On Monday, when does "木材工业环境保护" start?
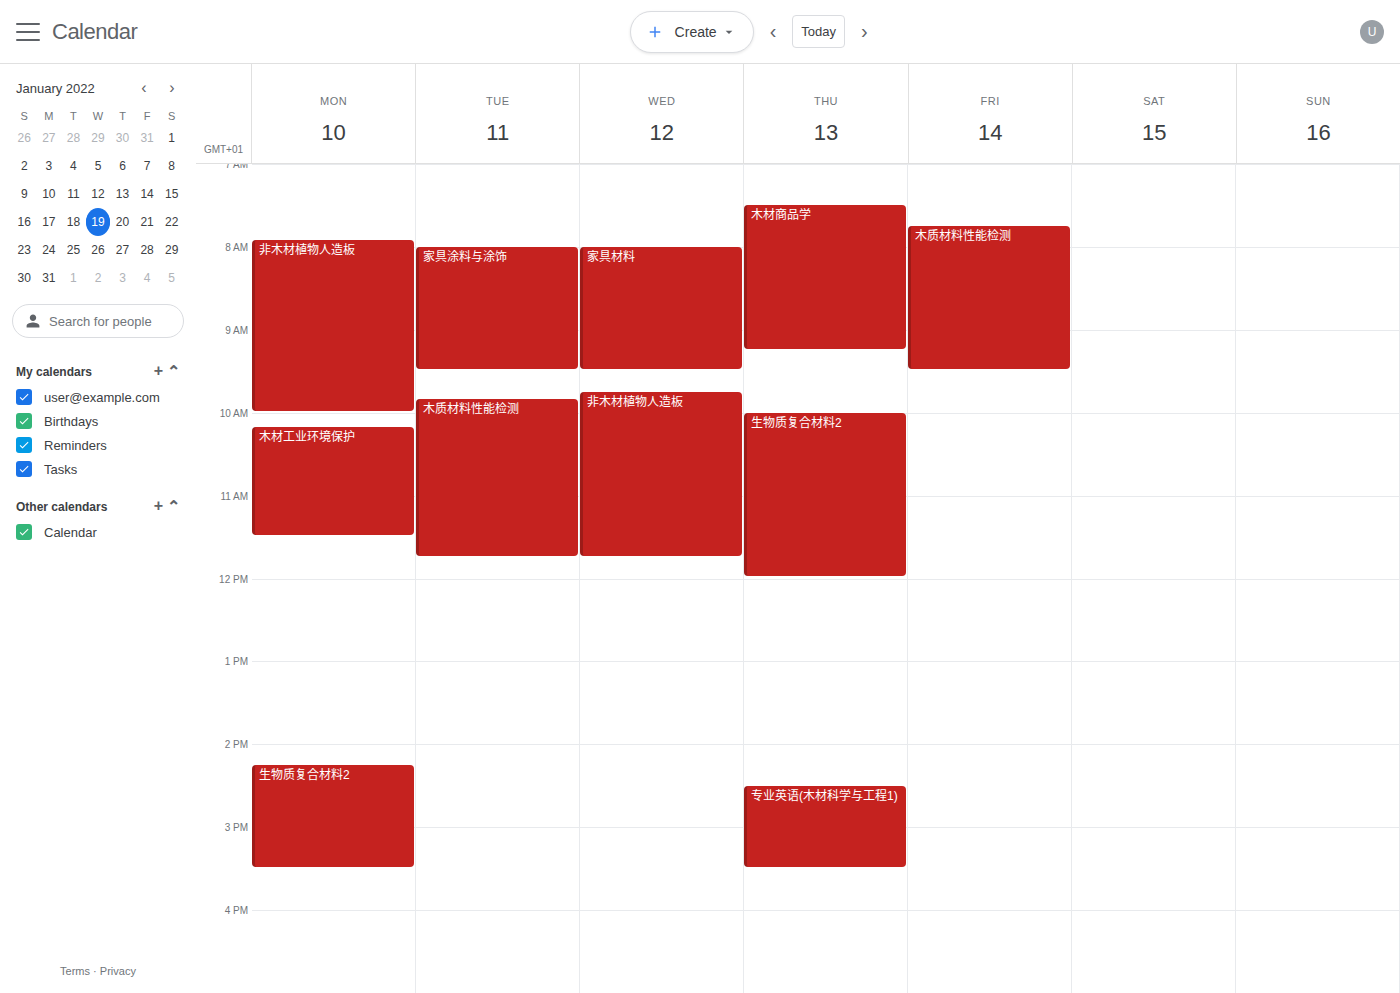
10:10 AM